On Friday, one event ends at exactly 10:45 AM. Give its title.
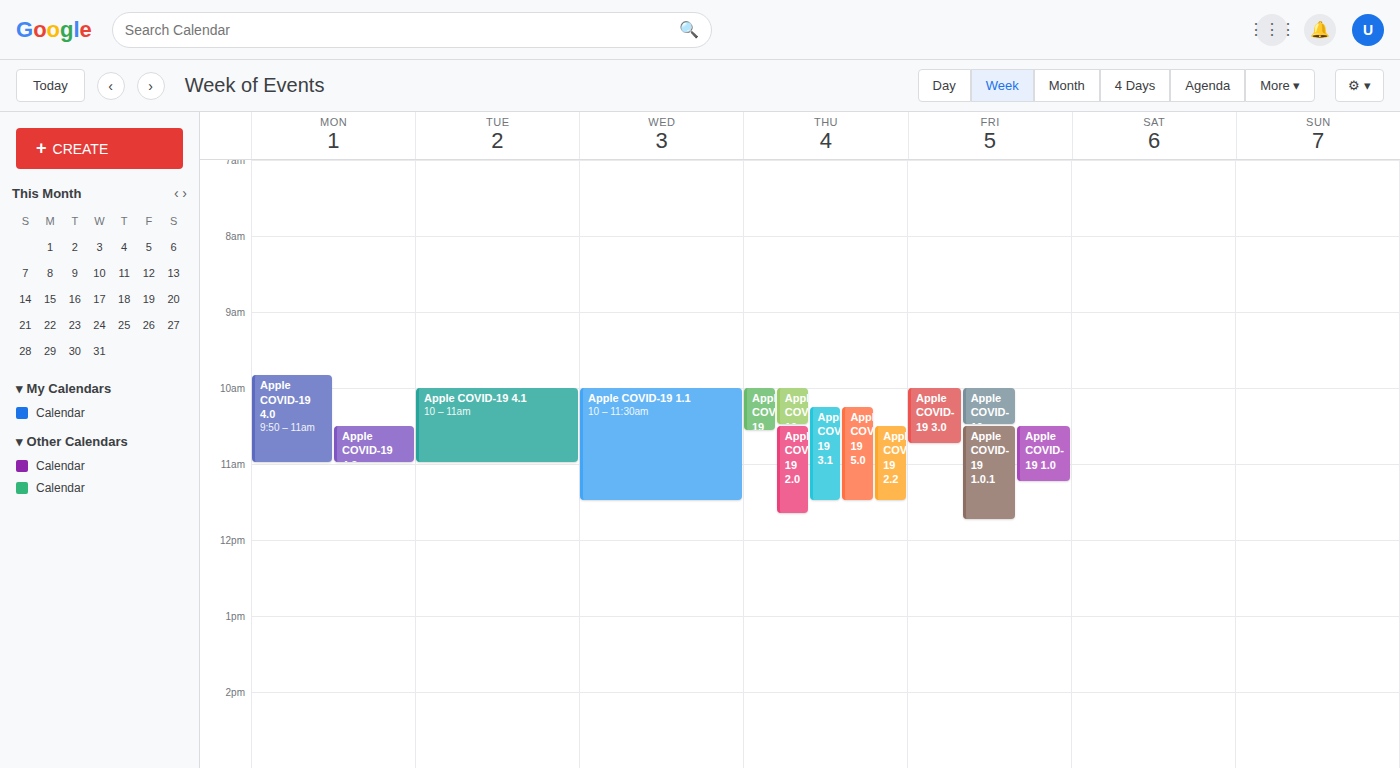
"Apple COVID-19 3.0"